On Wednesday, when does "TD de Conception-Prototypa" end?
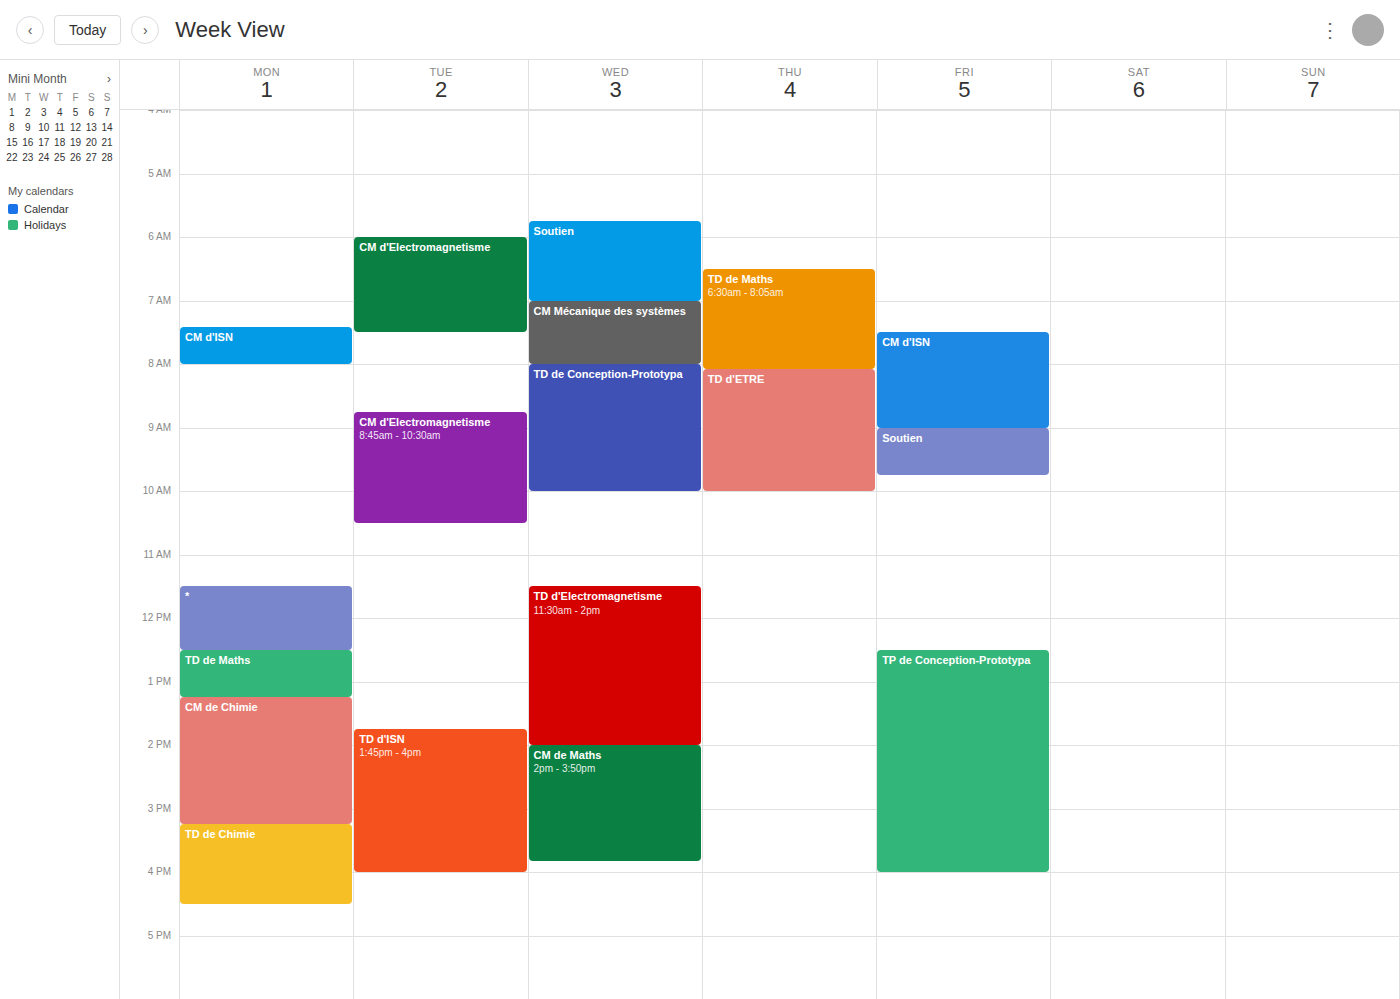
10:00